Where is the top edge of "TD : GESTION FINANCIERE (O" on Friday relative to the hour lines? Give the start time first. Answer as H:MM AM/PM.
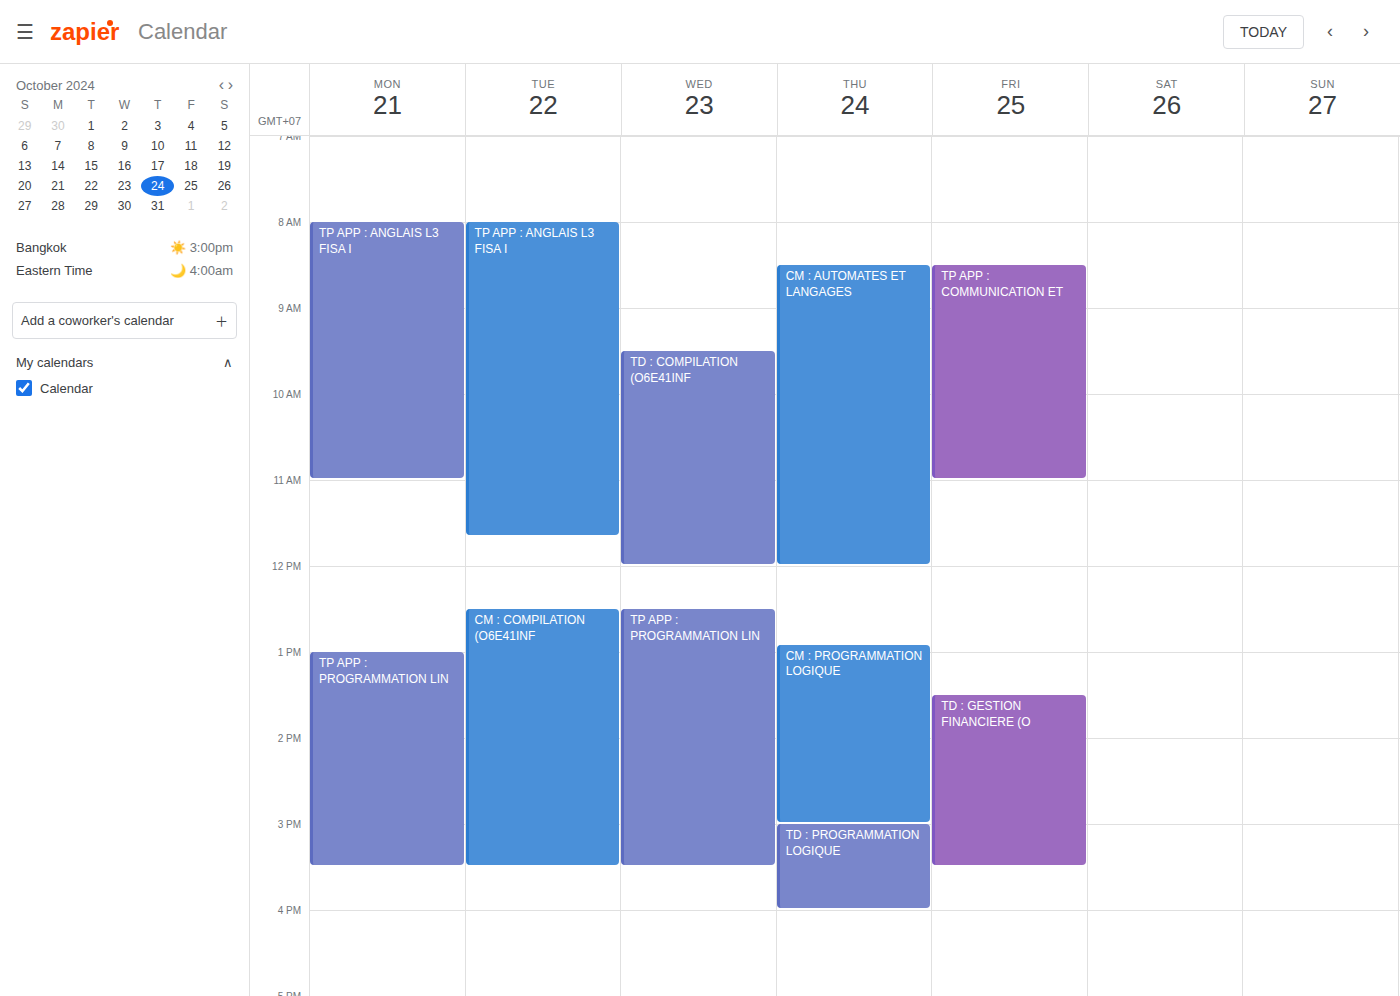
1:30 PM -- halfway between the 1 PM and 2 PM lines.